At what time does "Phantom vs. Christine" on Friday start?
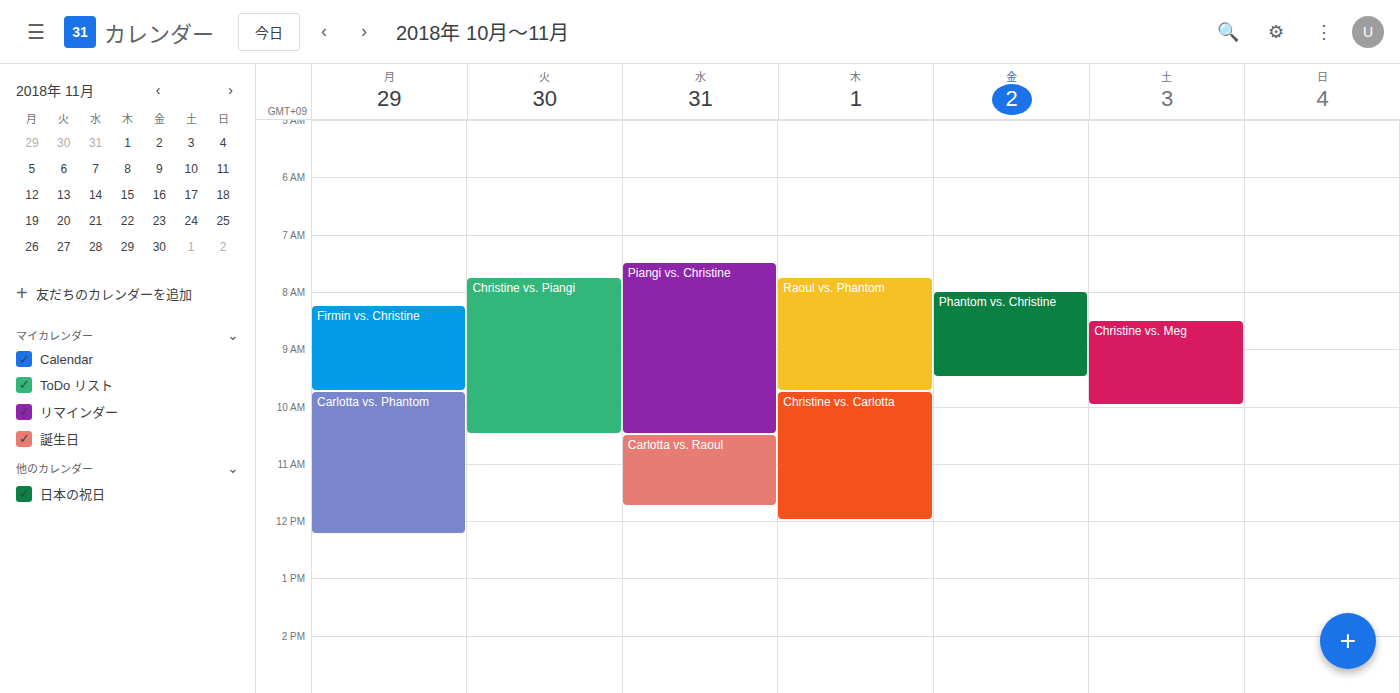
8:00 AM